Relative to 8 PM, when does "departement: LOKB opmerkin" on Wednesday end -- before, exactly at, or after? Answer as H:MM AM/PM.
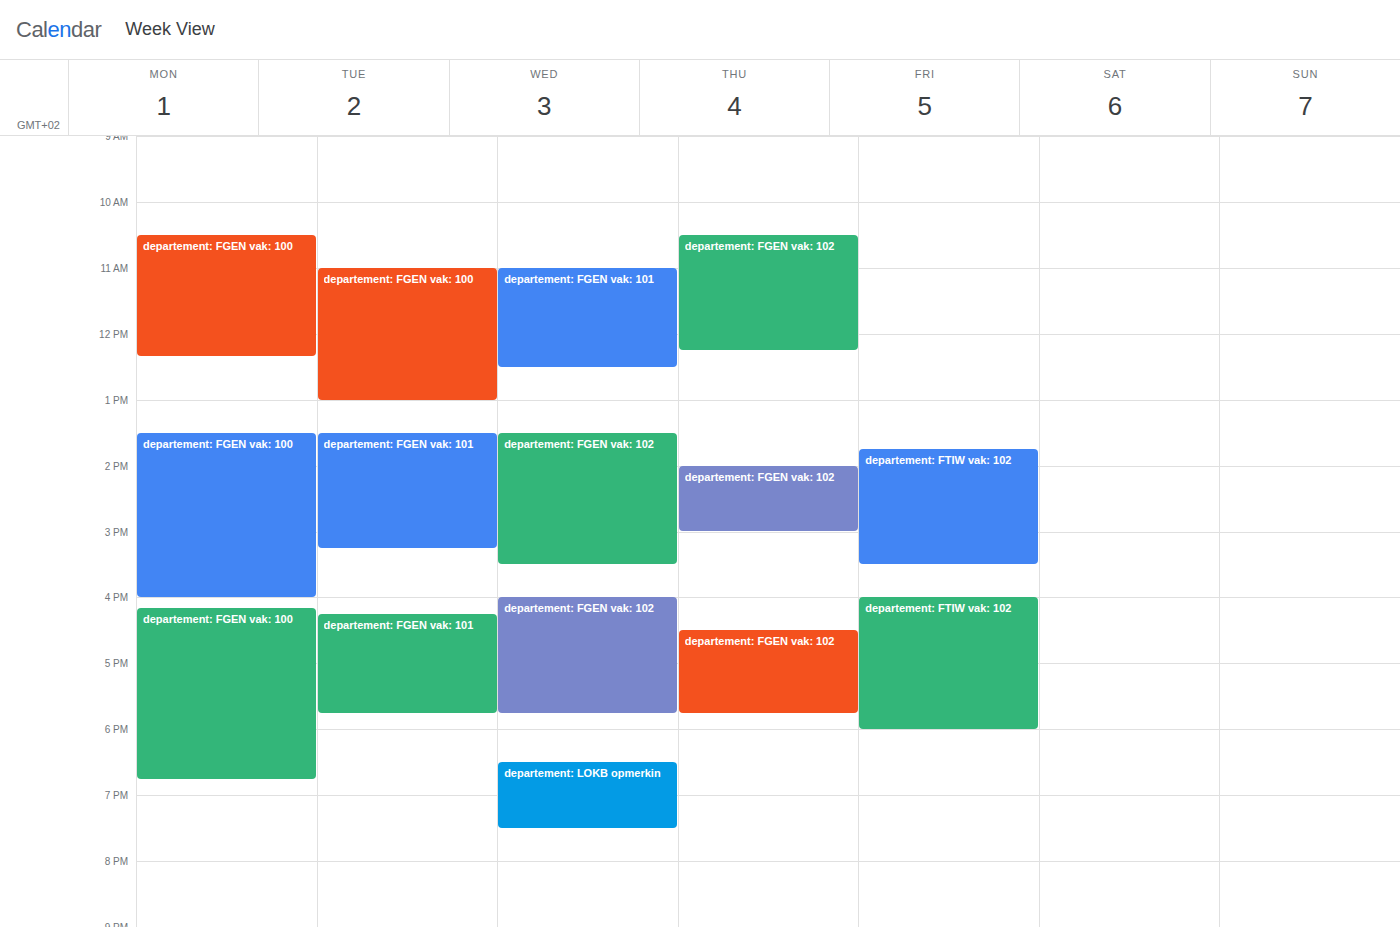
7:30 PM -- before 8 PM, 30 minutes above the 8 PM line.